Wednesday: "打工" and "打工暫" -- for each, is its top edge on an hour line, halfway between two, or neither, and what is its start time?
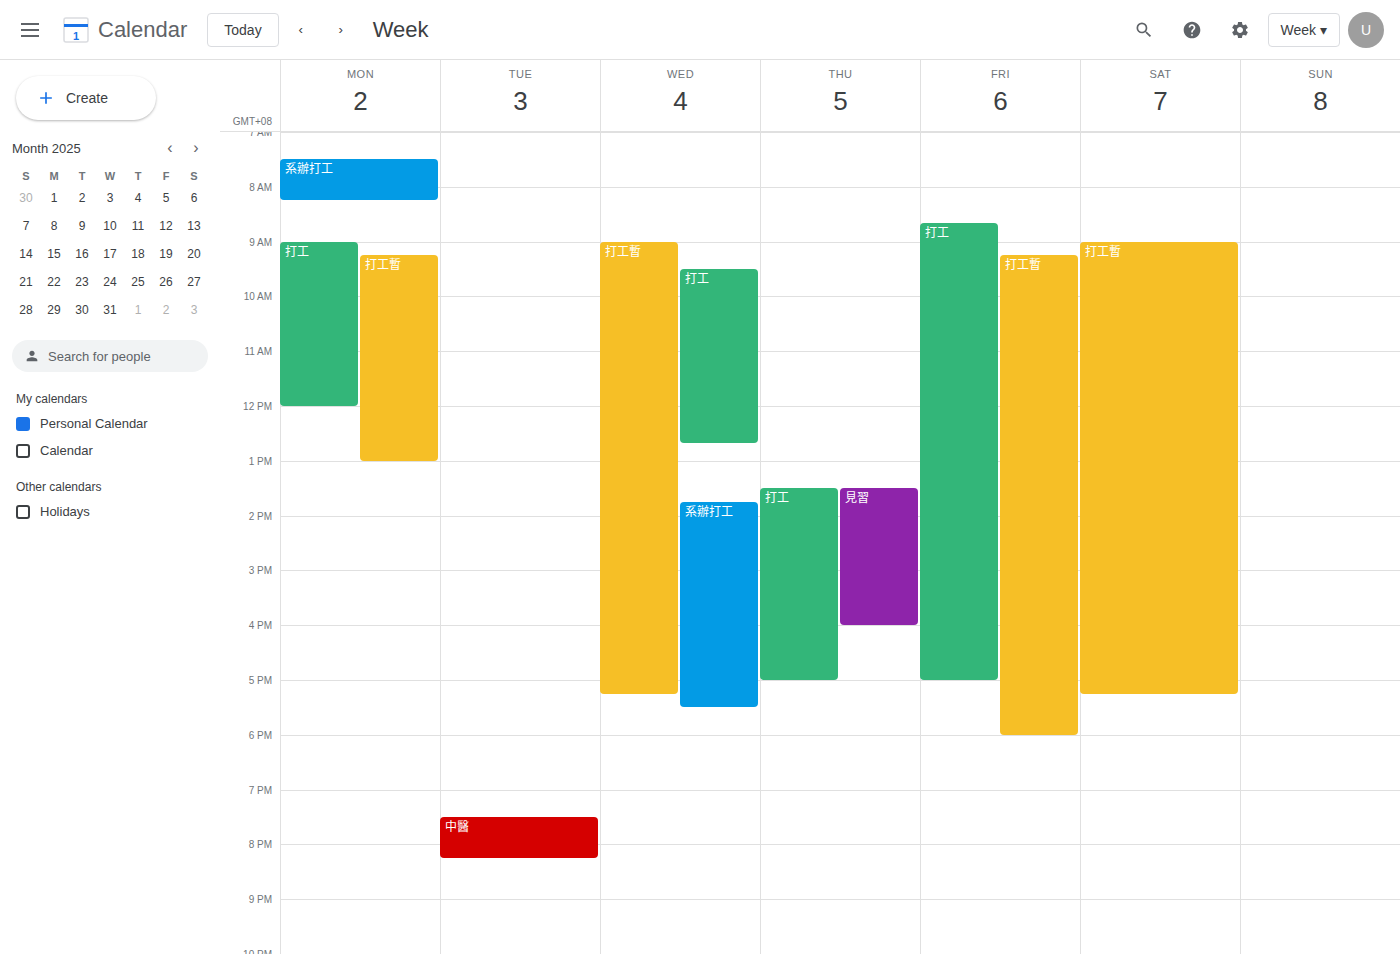
"打工": 9:30 AM, halfway between the 9 AM and 10 AM lines. "打工暫": 9:00 AM, exactly on the 9 AM line.